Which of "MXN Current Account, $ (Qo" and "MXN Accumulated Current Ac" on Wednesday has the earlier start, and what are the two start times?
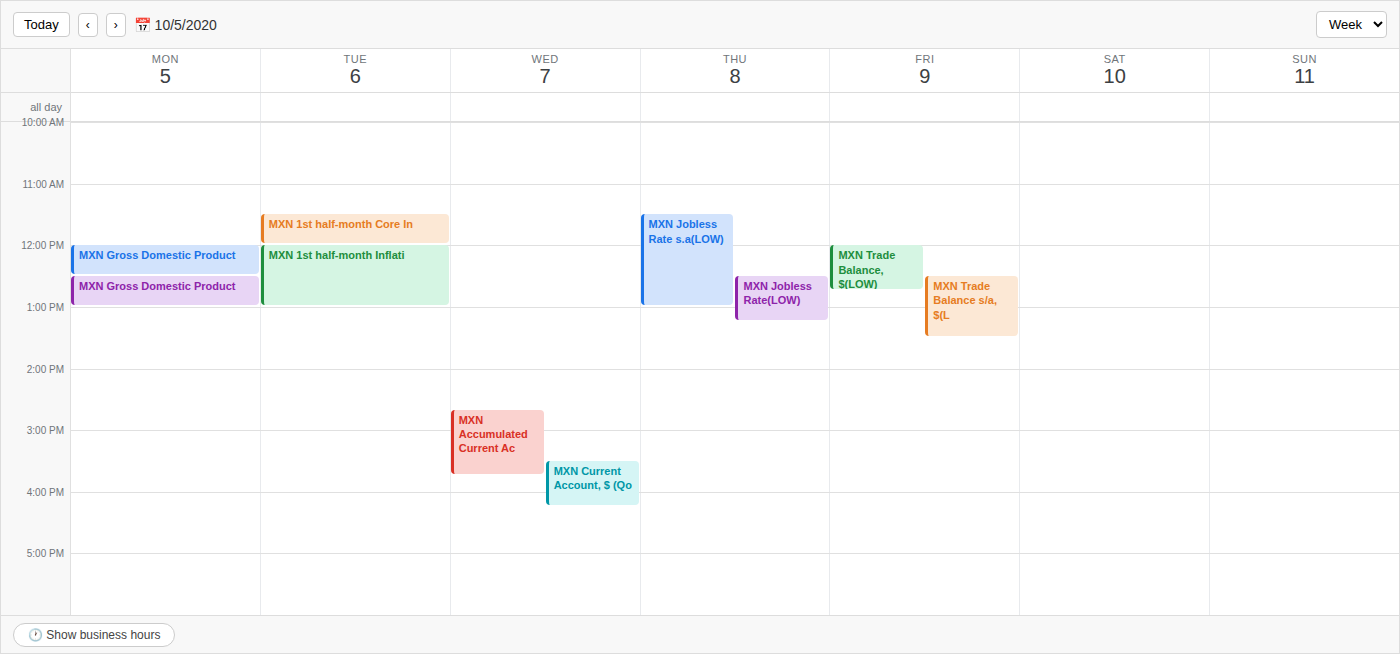
"MXN Accumulated Current Ac" 2:40 PM; "MXN Current Account, $ (Qo" 3:30 PM.